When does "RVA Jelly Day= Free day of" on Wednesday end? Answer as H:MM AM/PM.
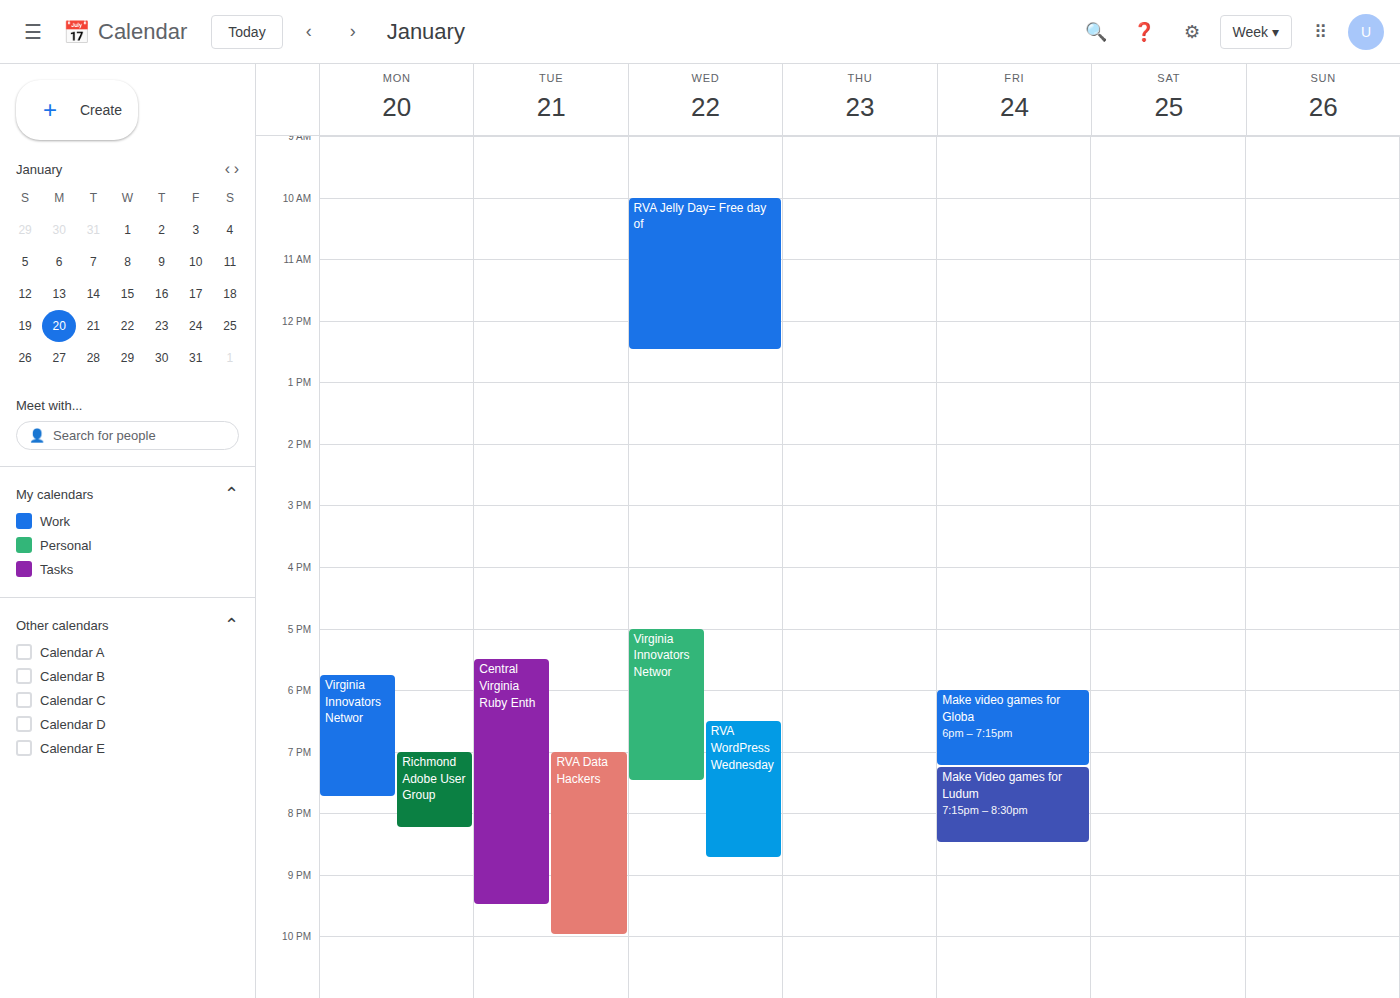
12:30 PM